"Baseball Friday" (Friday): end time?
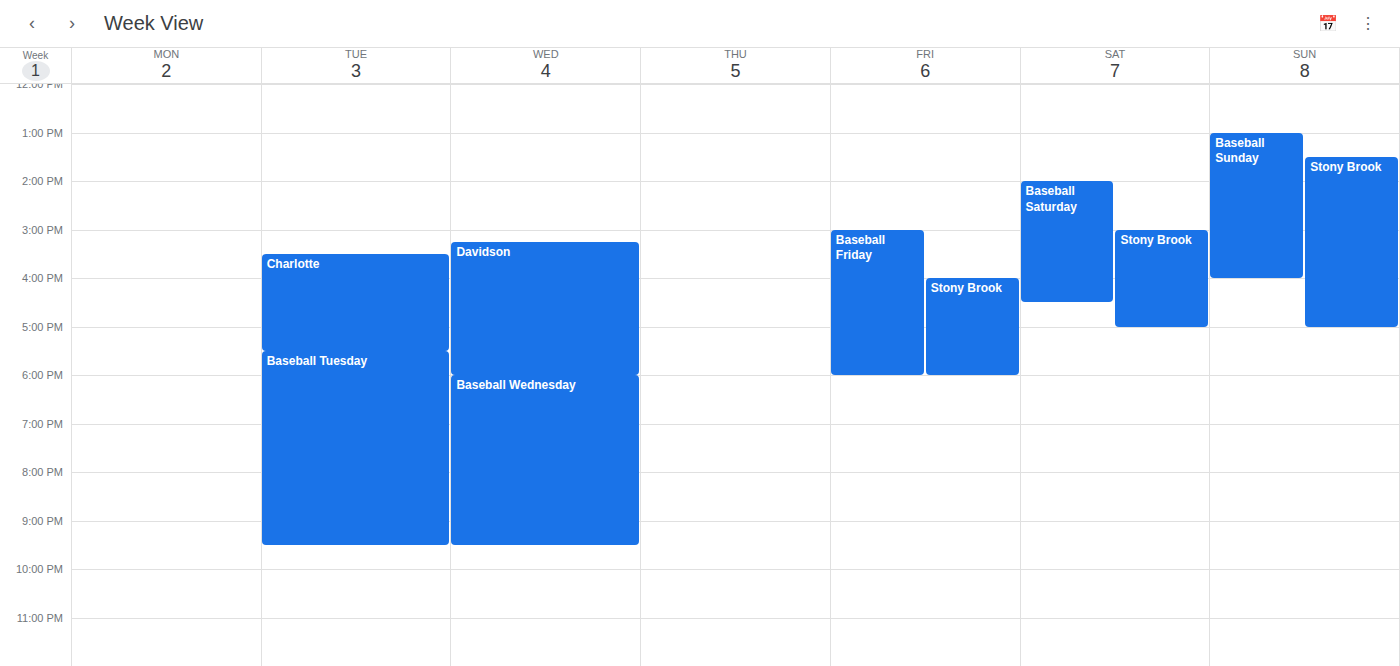
6:00 PM